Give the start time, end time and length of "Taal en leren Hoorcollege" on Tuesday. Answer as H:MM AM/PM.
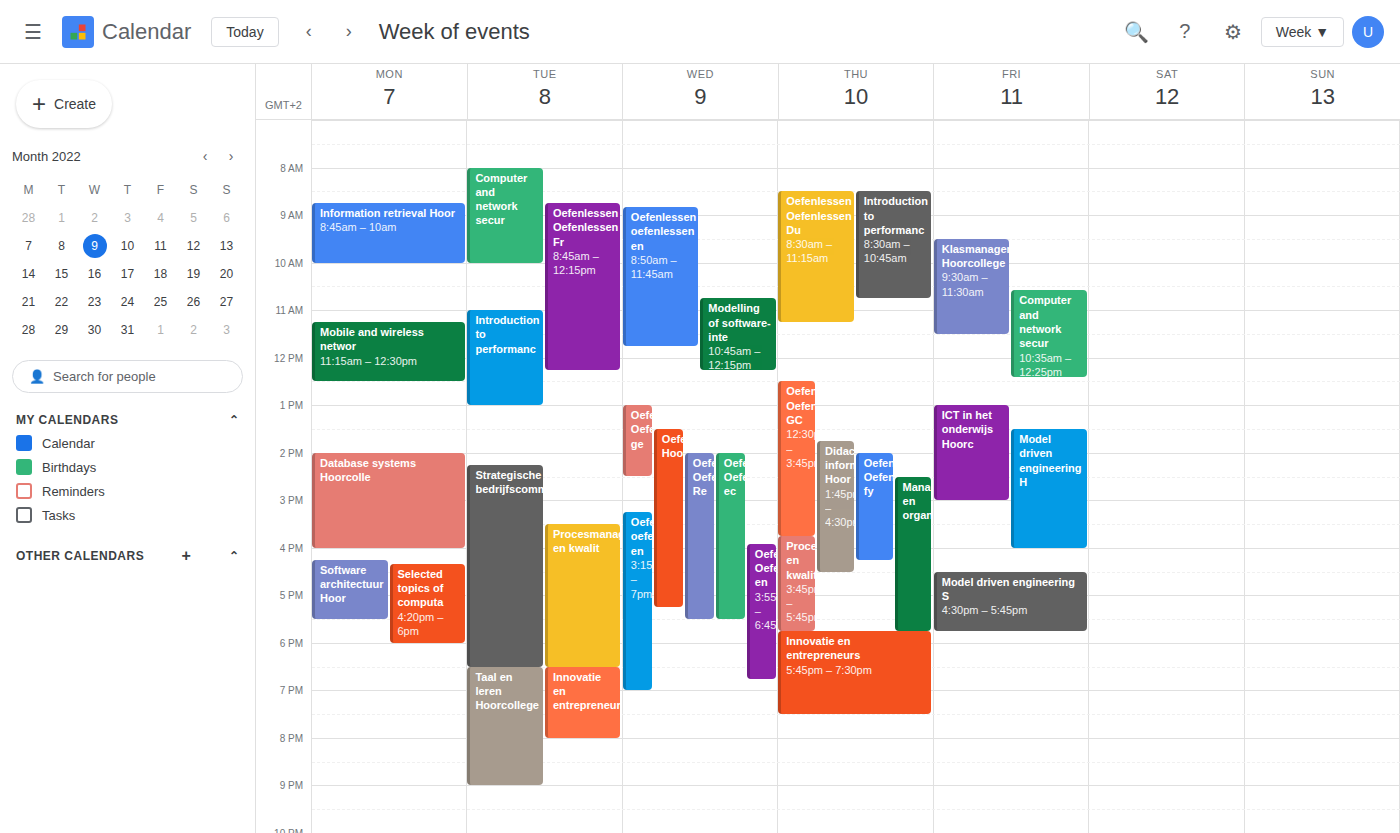
6:30 PM to 9:00 PM, 2 hours 30 minutes